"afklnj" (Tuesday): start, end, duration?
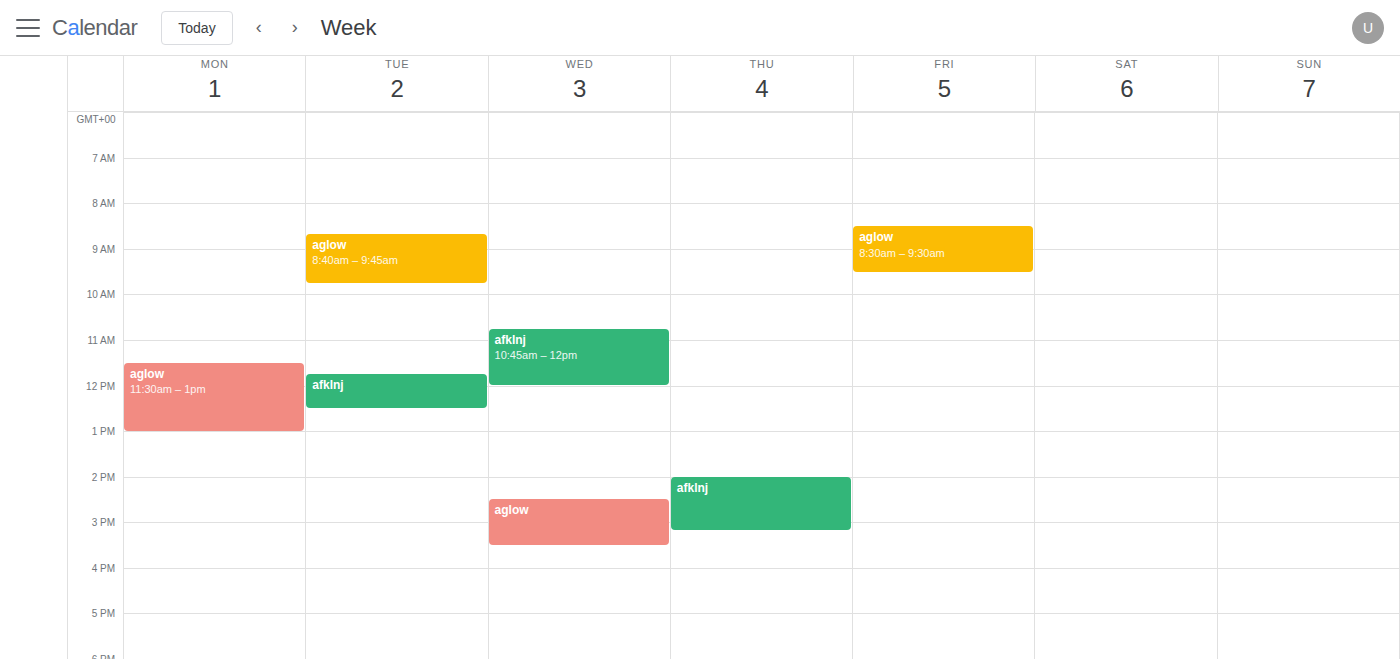
11:45 AM to 12:30 PM, 45 minutes